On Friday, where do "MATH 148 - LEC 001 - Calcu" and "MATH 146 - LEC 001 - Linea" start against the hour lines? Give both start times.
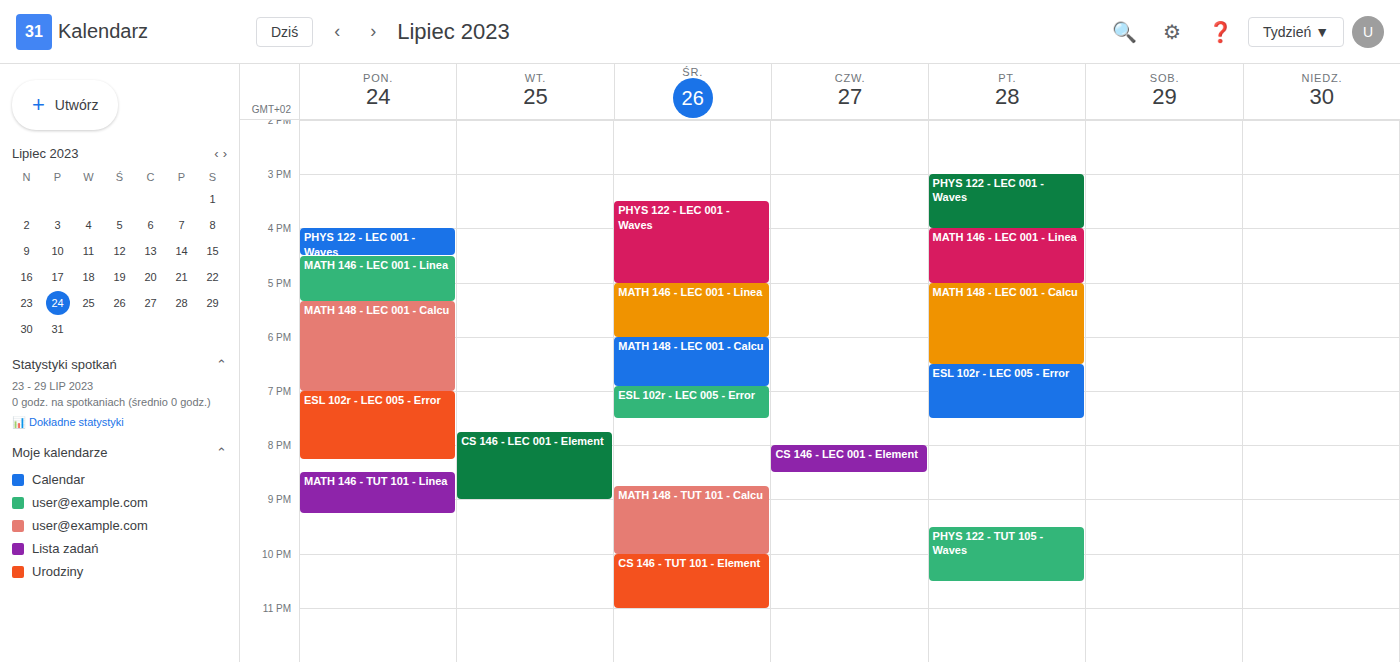
"MATH 148 - LEC 001 - Calcu": 5:00 PM, exactly on the 5 PM line. "MATH 146 - LEC 001 - Linea": 4:00 PM, exactly on the 4 PM line.